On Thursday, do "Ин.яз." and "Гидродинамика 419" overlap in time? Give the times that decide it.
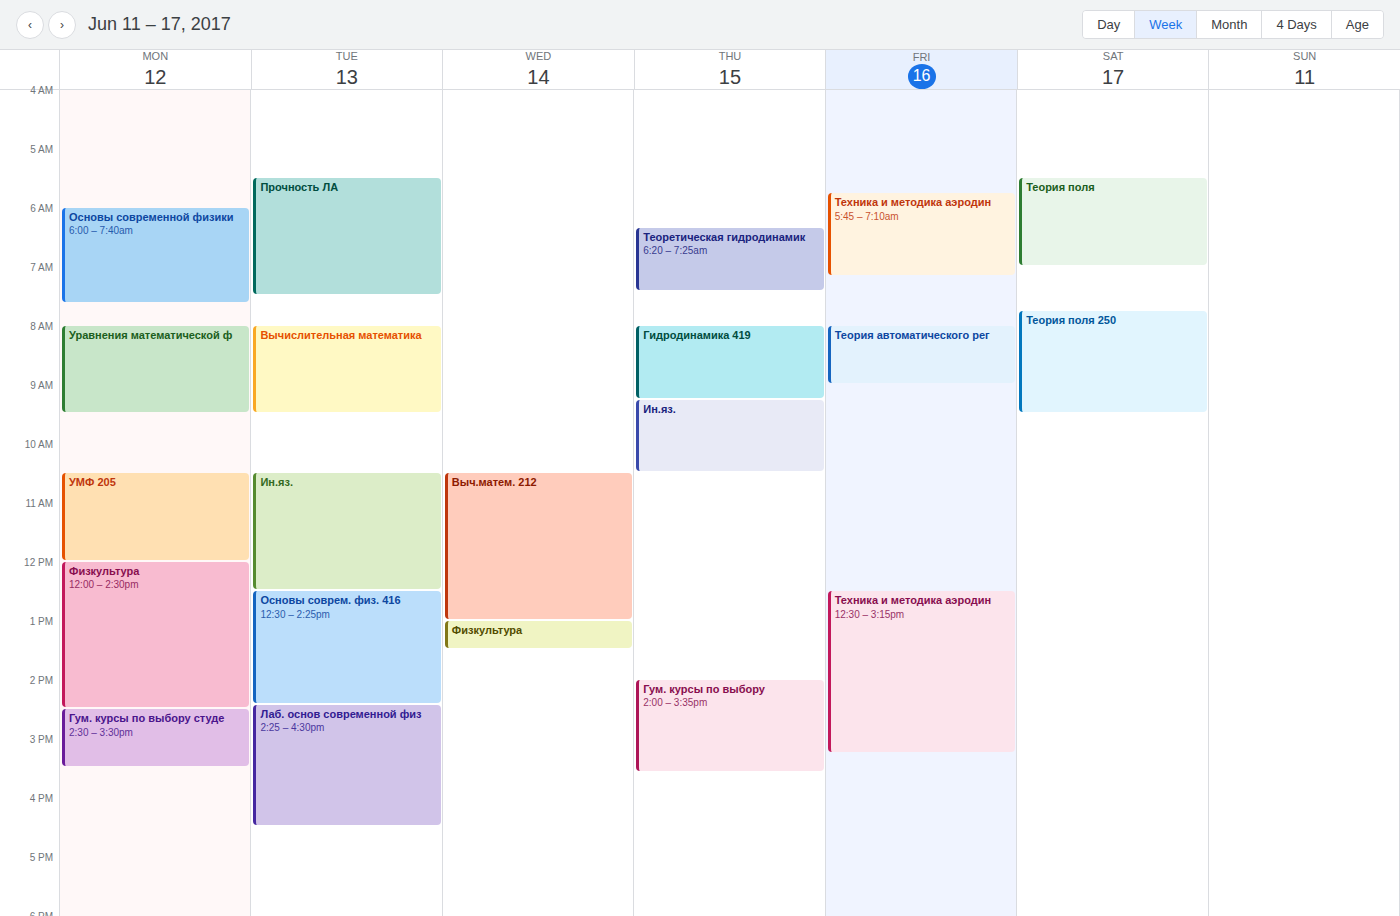
"Гидродинамика 419" ends at 9:15 AM, exactly when "Ин.яз." starts -- they touch but do not overlap.